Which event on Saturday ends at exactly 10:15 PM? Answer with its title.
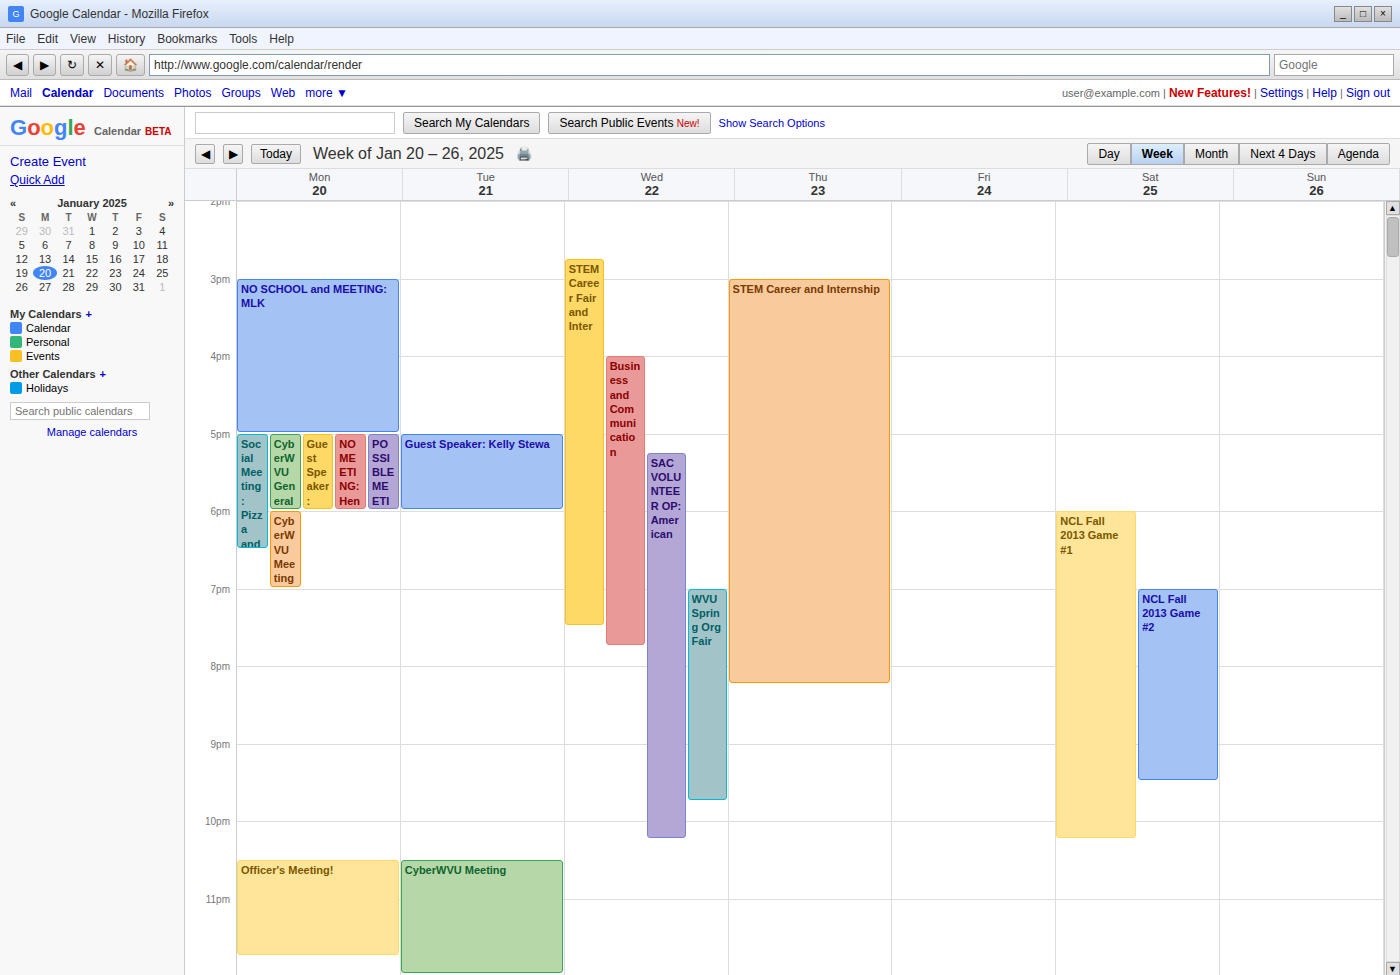
"NCL Fall 2013 Game #1"